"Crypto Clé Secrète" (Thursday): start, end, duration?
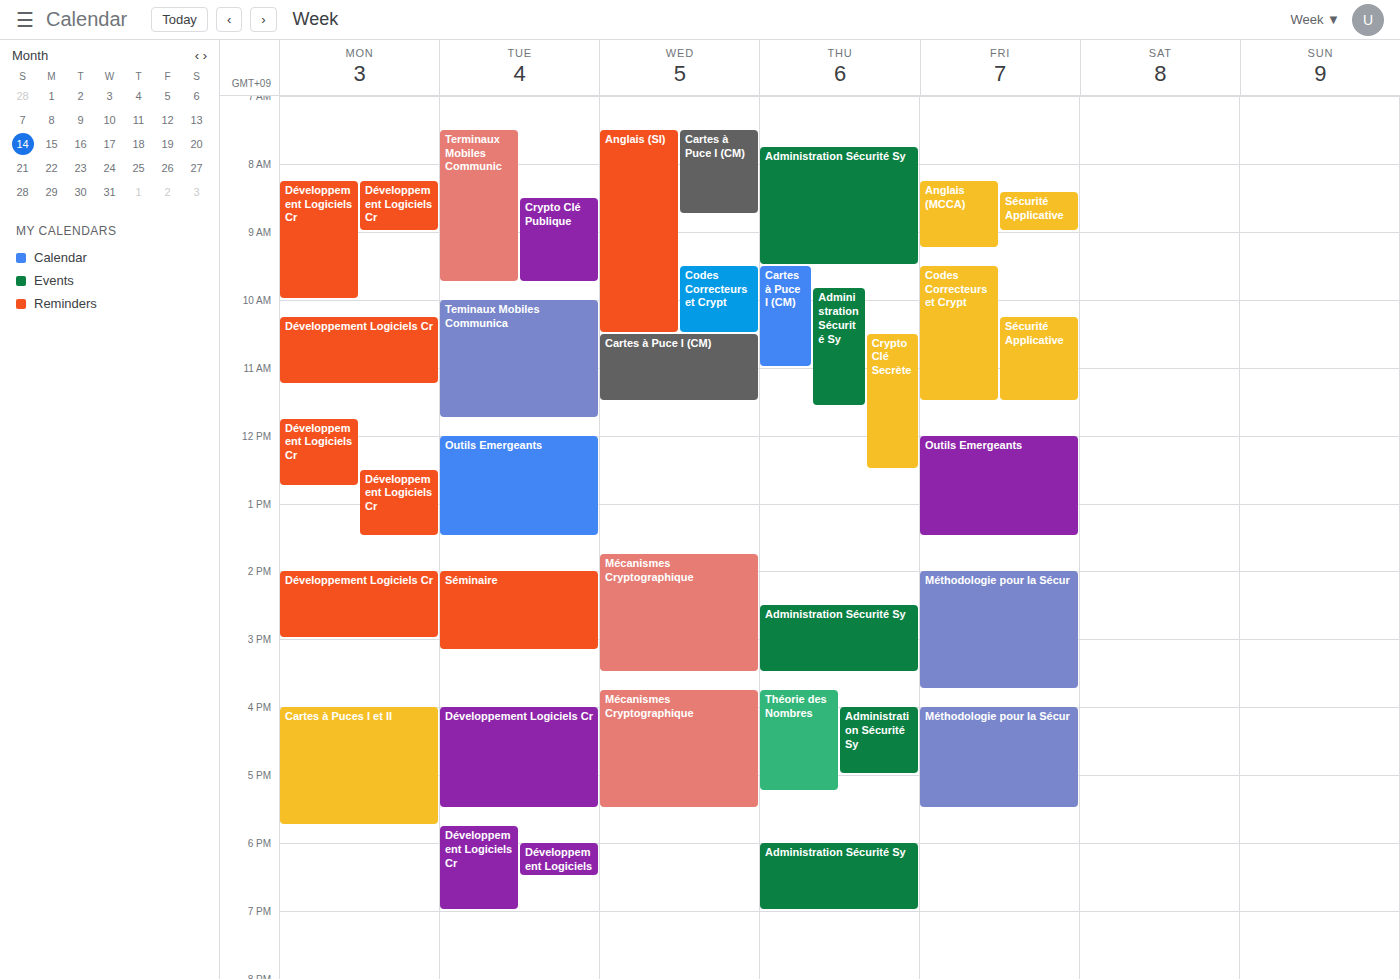
10:30 AM to 12:30 PM, 2 hours